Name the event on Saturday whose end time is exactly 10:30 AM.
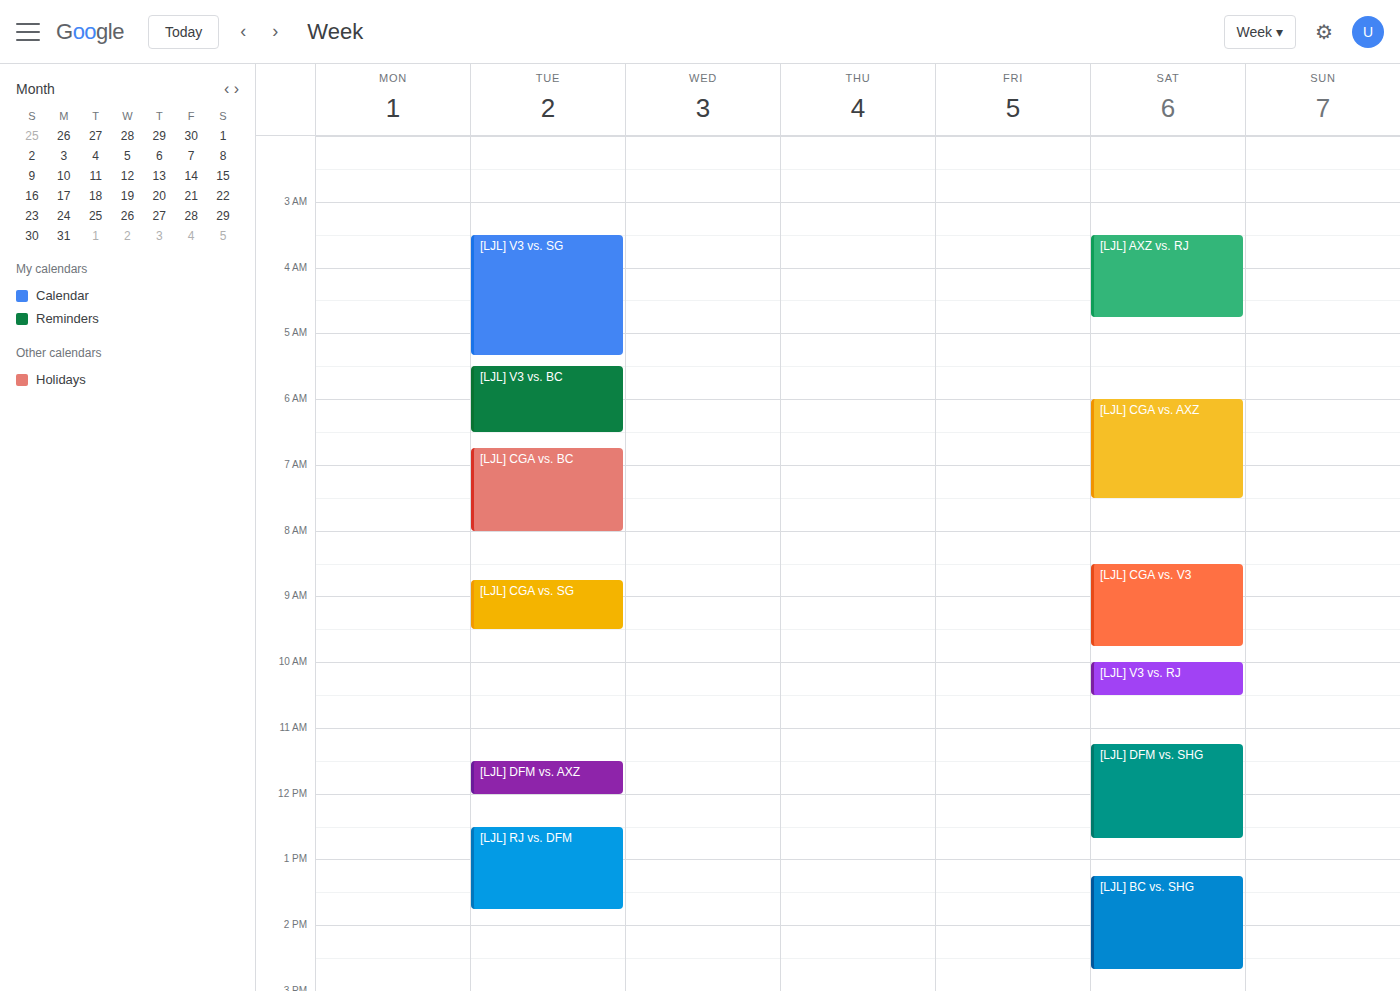
"[LJL] V3 vs. RJ"